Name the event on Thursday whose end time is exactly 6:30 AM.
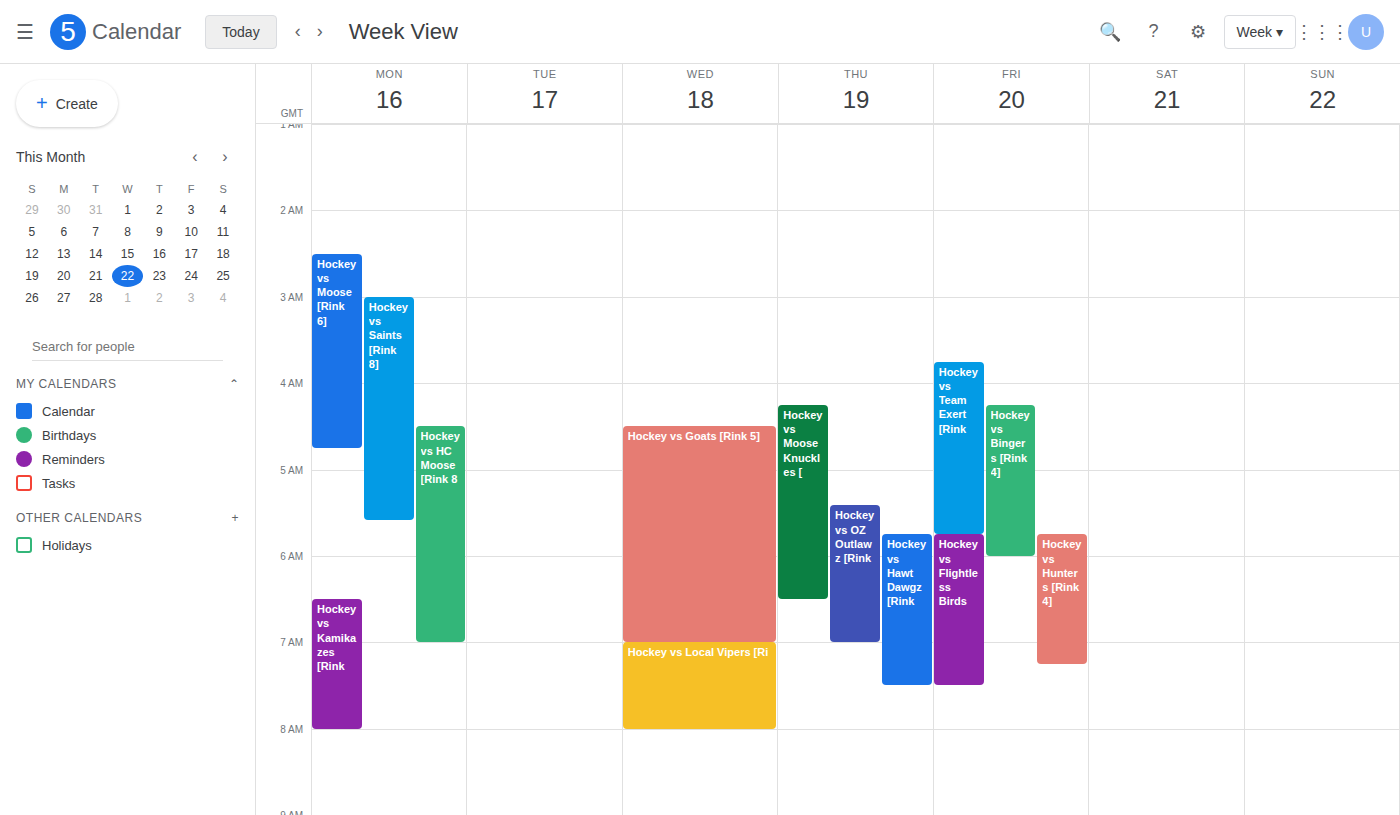
"Hockey vs Moose Knuckles ["